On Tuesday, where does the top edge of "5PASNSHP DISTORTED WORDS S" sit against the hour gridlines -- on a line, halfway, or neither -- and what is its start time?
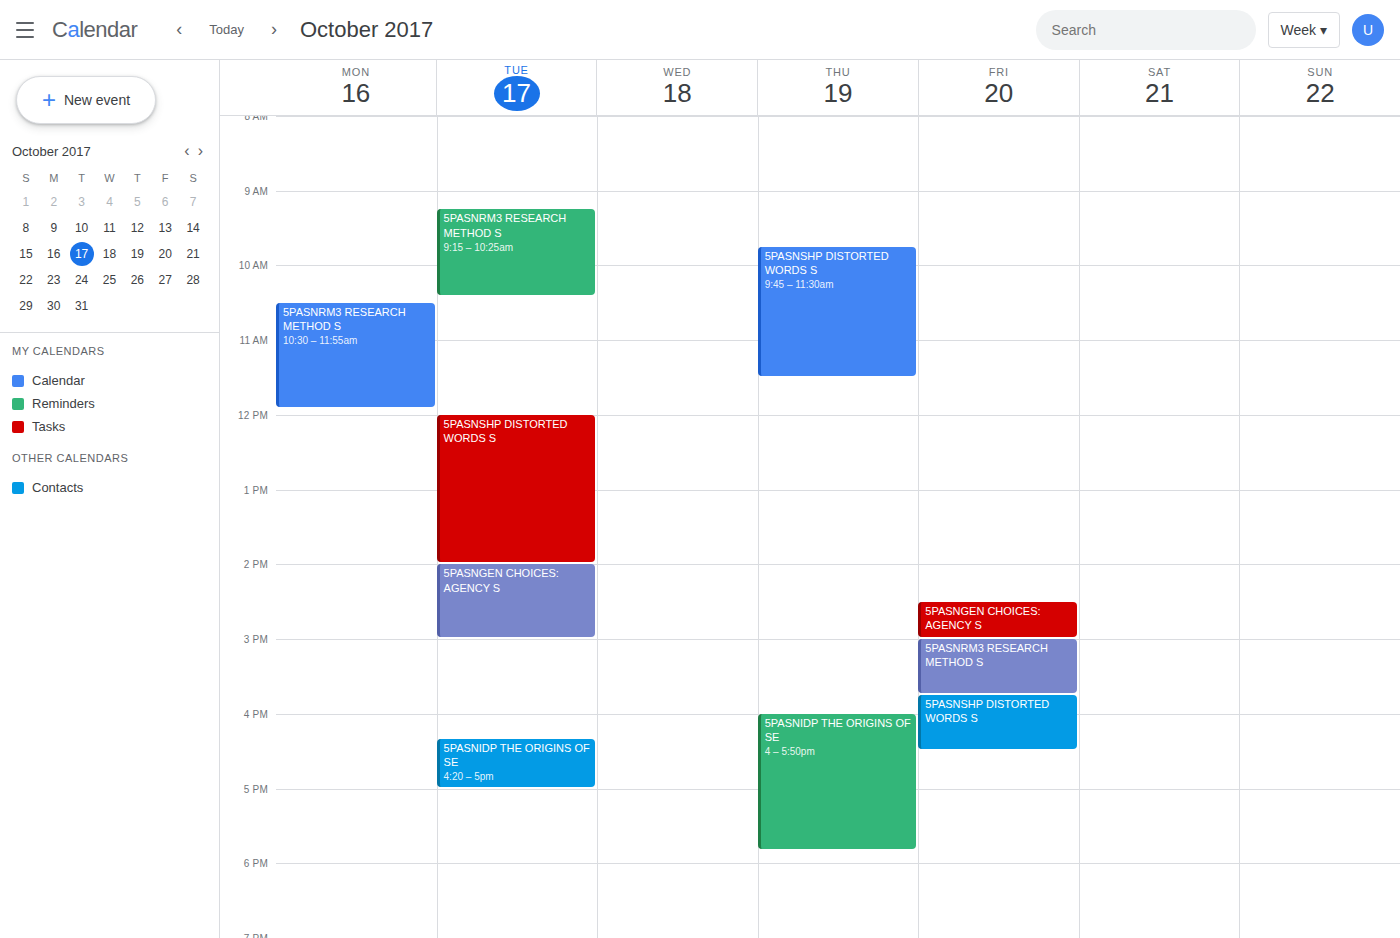
12:00 PM -- exactly on the 12 PM line.